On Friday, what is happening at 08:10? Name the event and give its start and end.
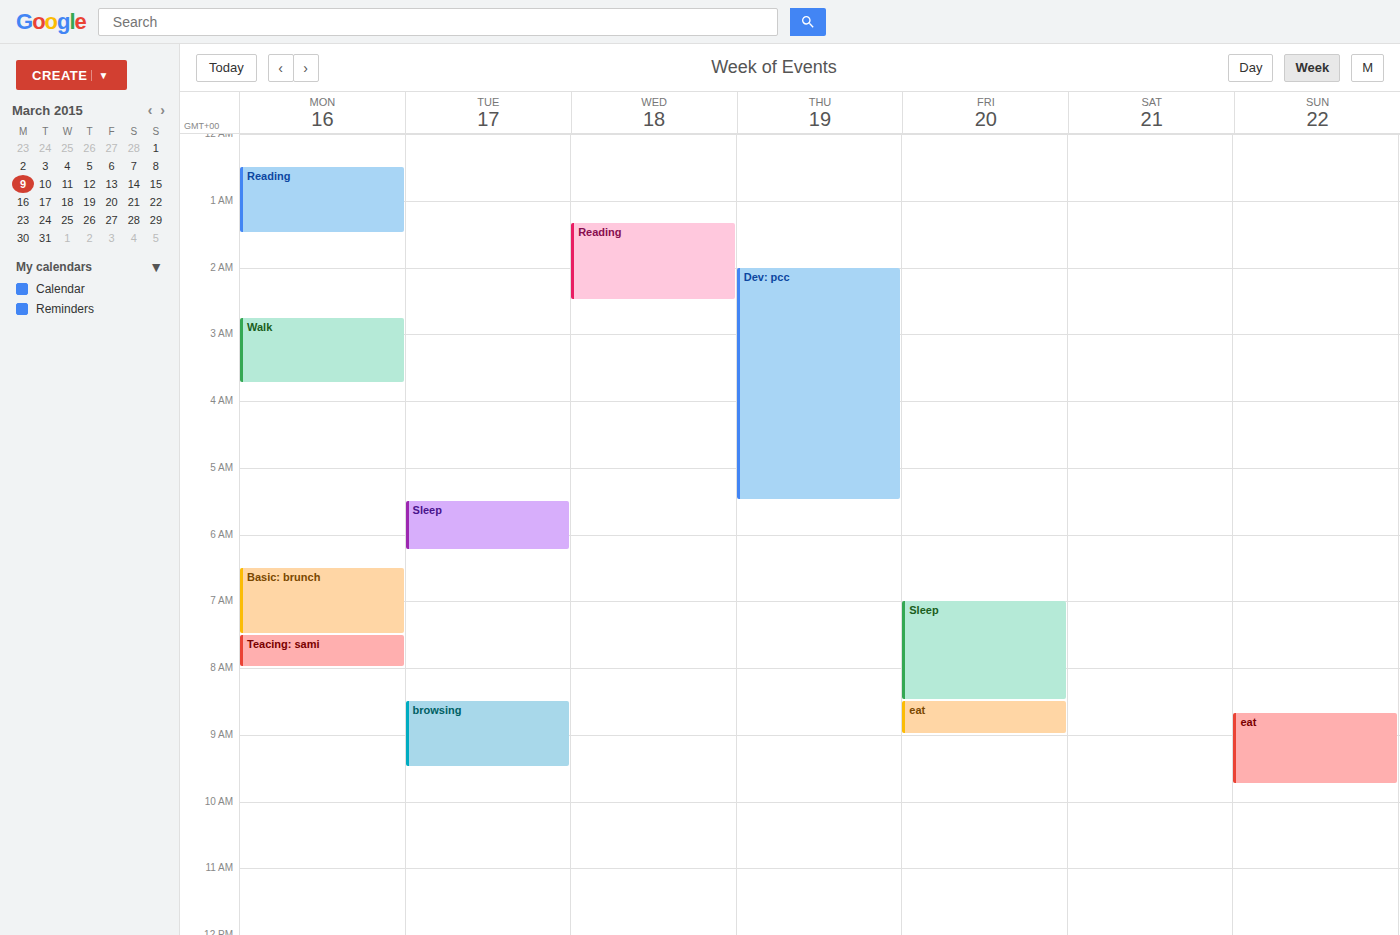
"Sleep", 07:00 to 08:30